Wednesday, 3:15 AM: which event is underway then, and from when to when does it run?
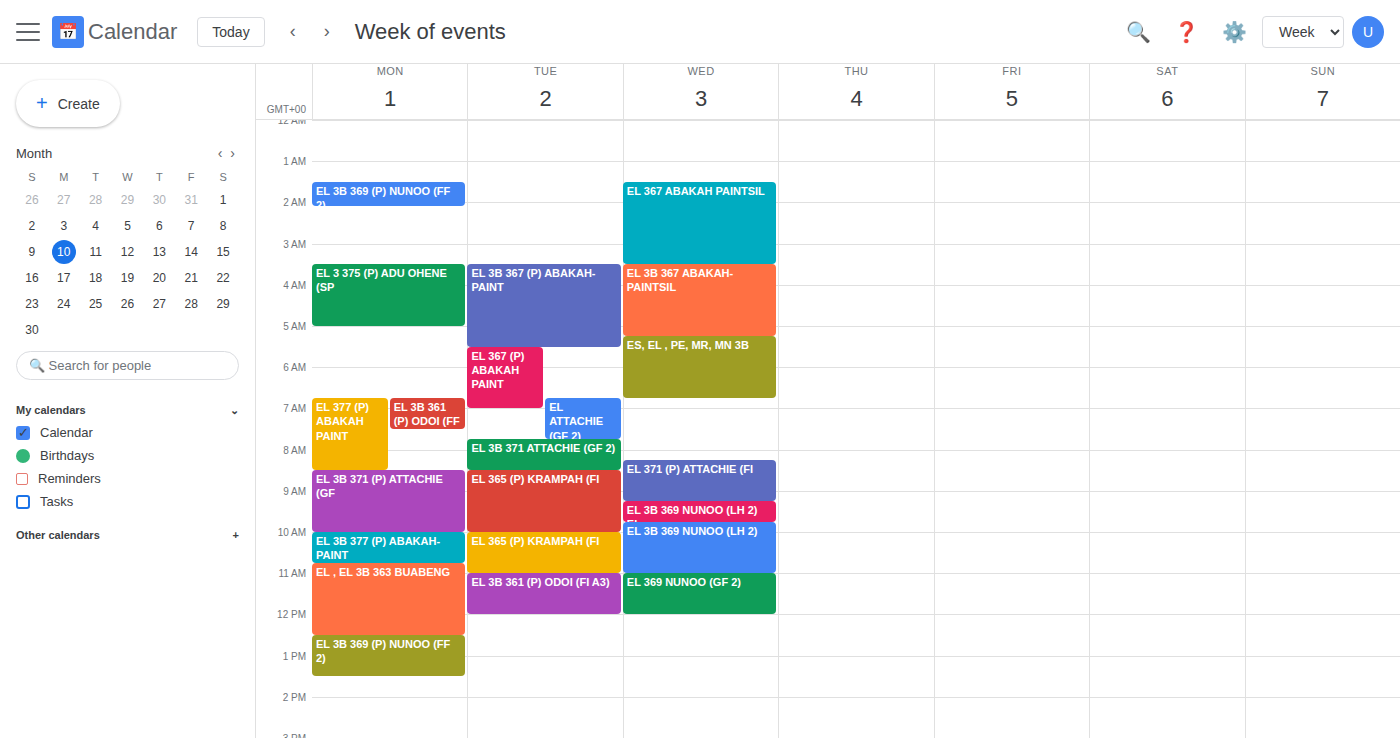
"EL 367 ABAKAH PAINTSIL", 1:30 AM to 3:30 AM